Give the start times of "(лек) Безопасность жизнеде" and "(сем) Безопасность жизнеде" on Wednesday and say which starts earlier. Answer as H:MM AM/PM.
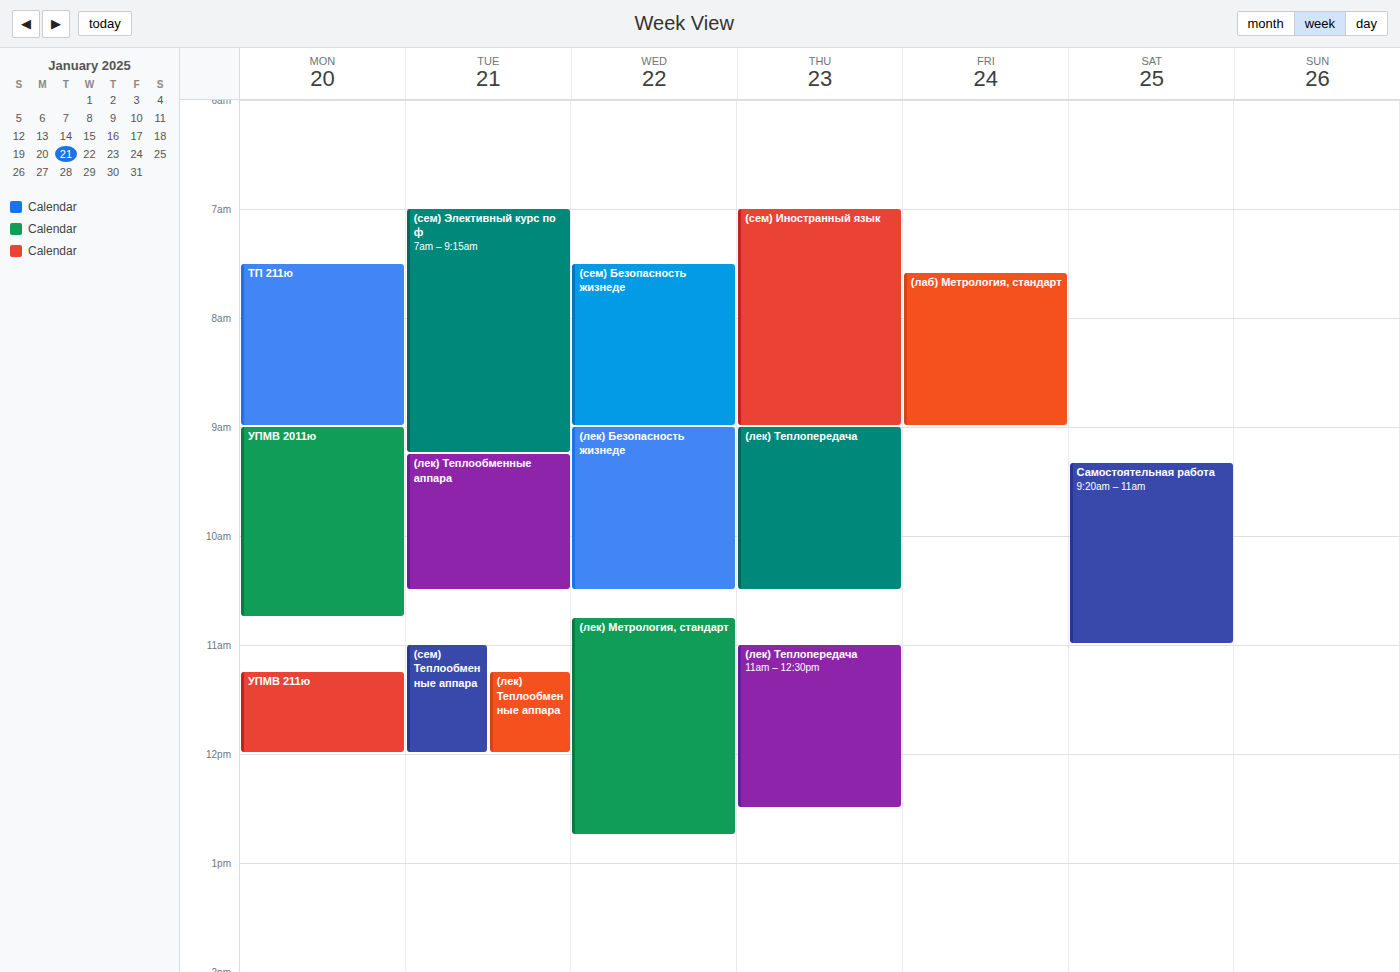
"(сем) Безопасность жизнеде" 7:30 AM; "(лек) Безопасность жизнеде" 9:00 AM.